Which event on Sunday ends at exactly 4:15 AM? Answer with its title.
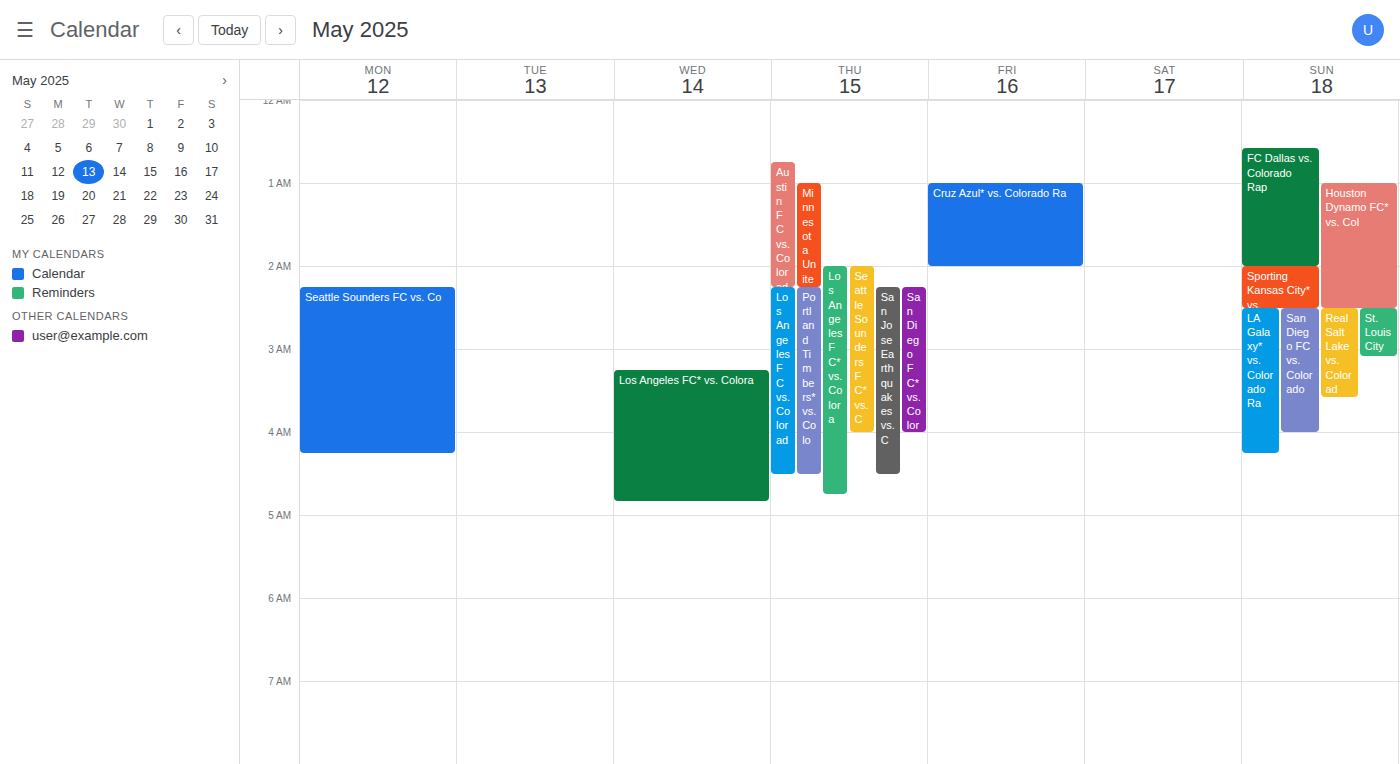
"LA Galaxy* vs. Colorado Ra"